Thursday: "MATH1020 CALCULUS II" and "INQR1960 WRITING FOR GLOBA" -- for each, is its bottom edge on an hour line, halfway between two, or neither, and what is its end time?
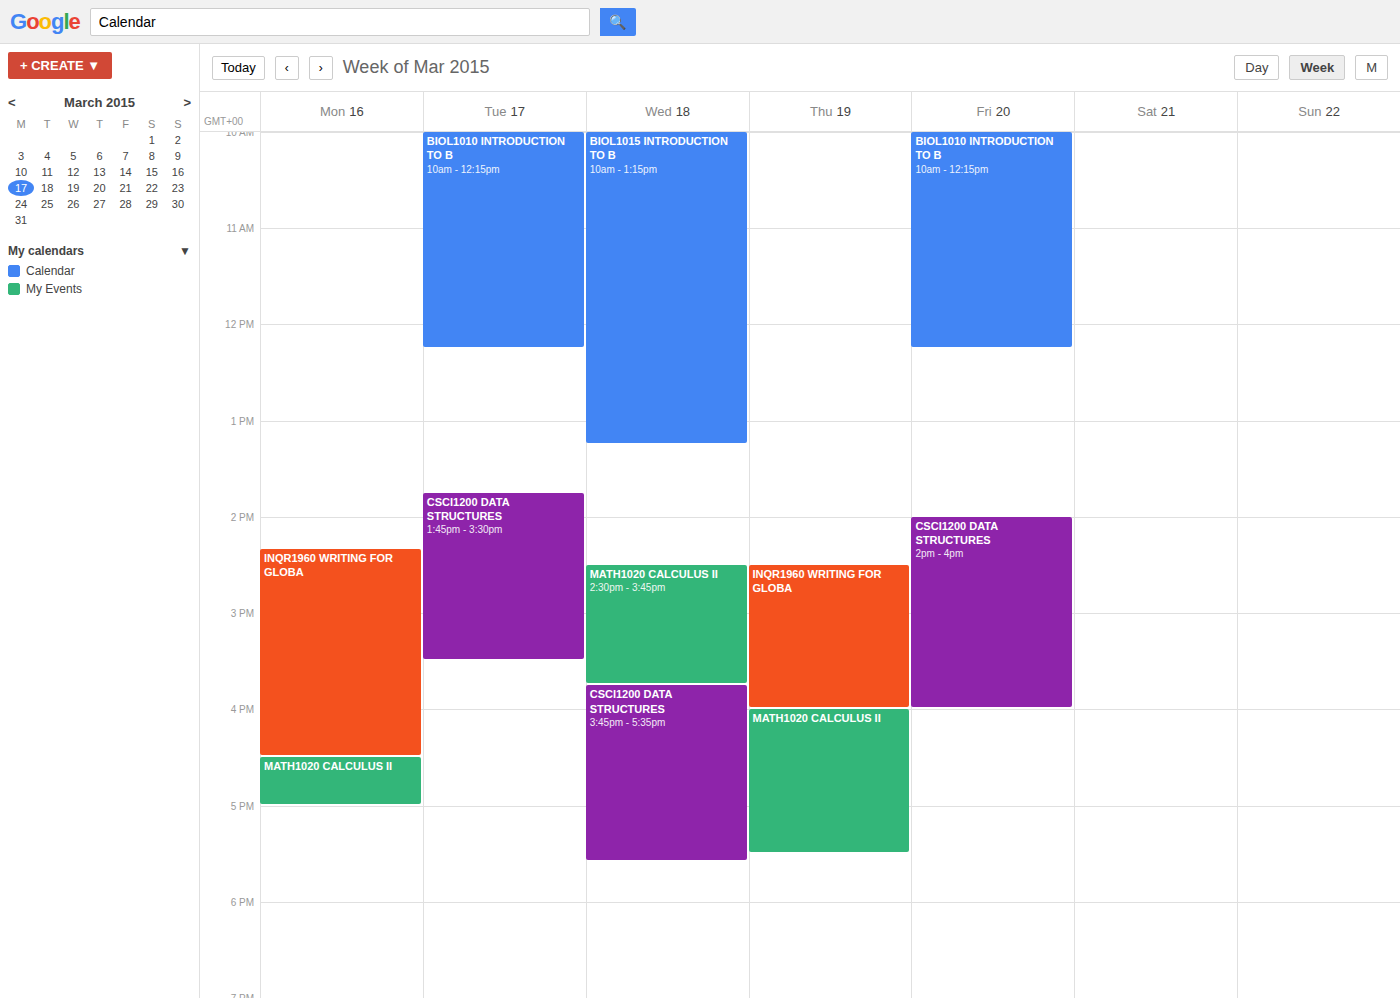
"MATH1020 CALCULUS II": 5:30 PM, halfway between the 5 PM and 6 PM lines. "INQR1960 WRITING FOR GLOBA": 4:00 PM, exactly on the 4 PM line.